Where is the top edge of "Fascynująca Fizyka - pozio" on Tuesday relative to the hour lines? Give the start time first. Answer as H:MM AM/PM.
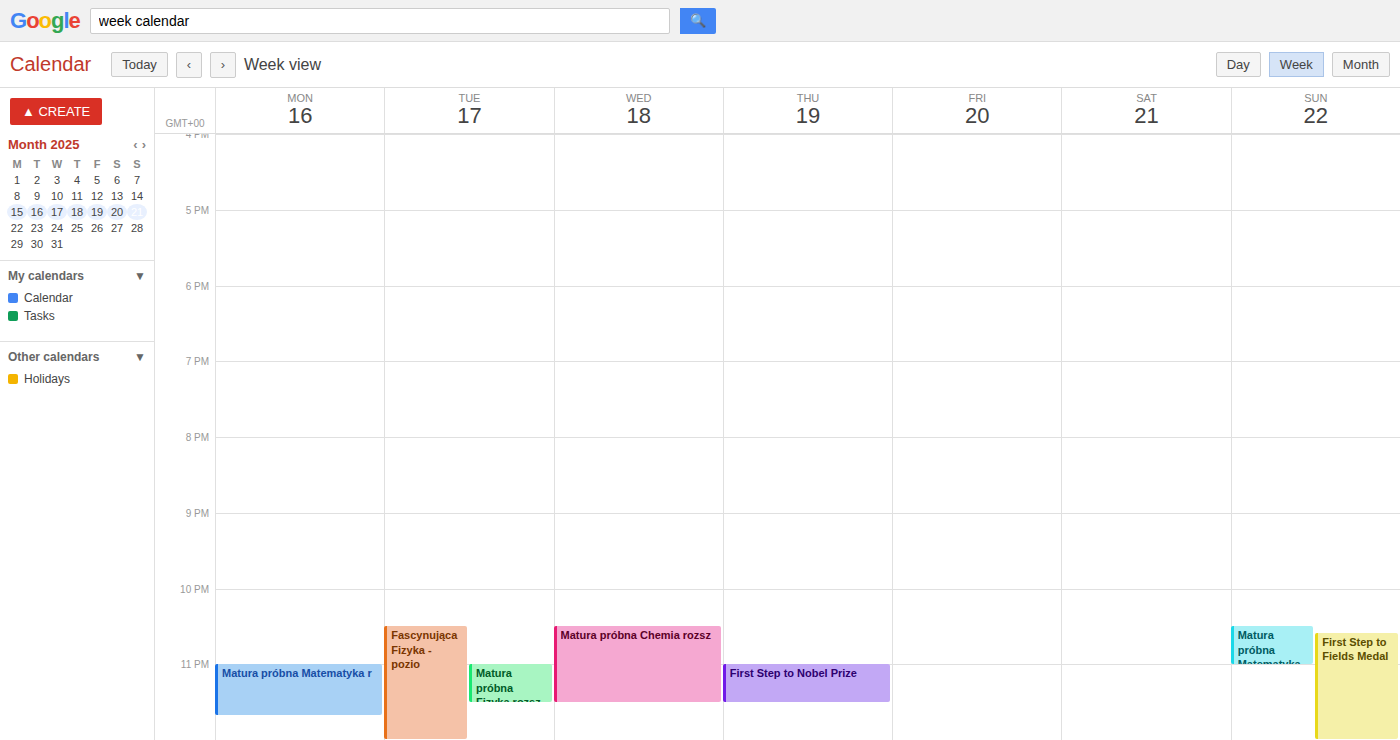
10:30 PM -- halfway between the 10 PM and 11 PM lines.